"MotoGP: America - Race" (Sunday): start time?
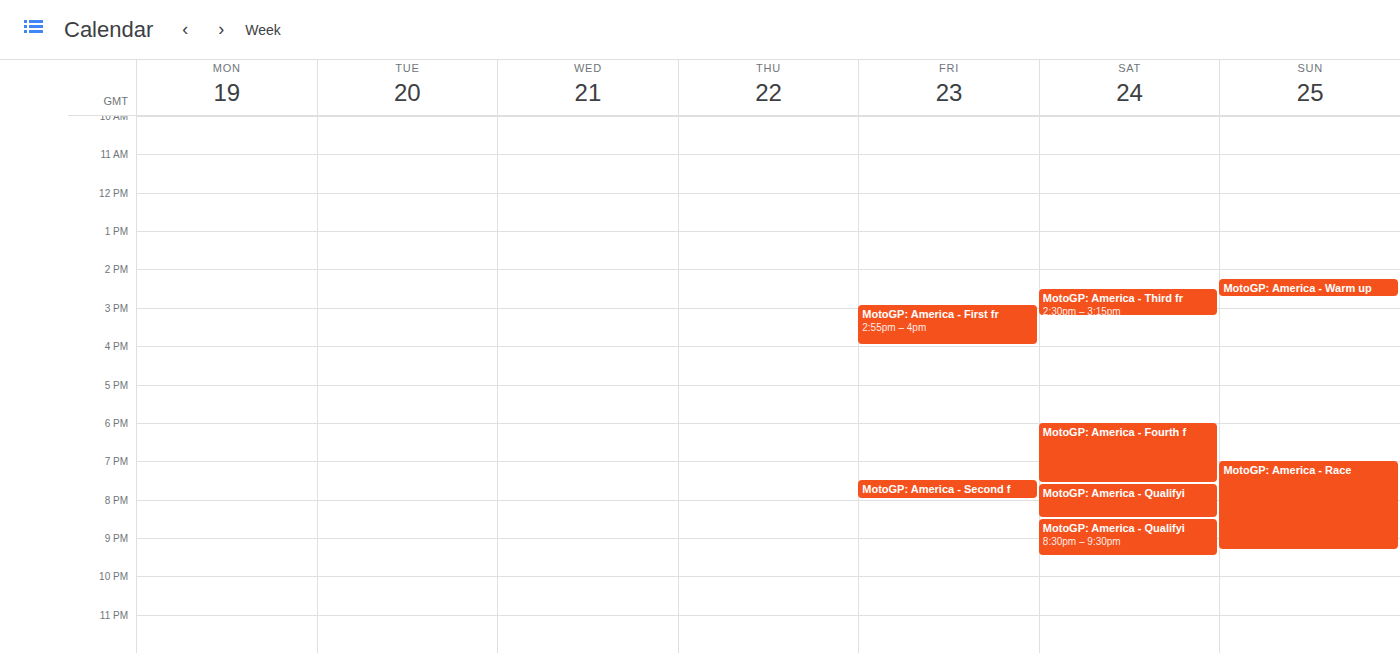
7:00 PM